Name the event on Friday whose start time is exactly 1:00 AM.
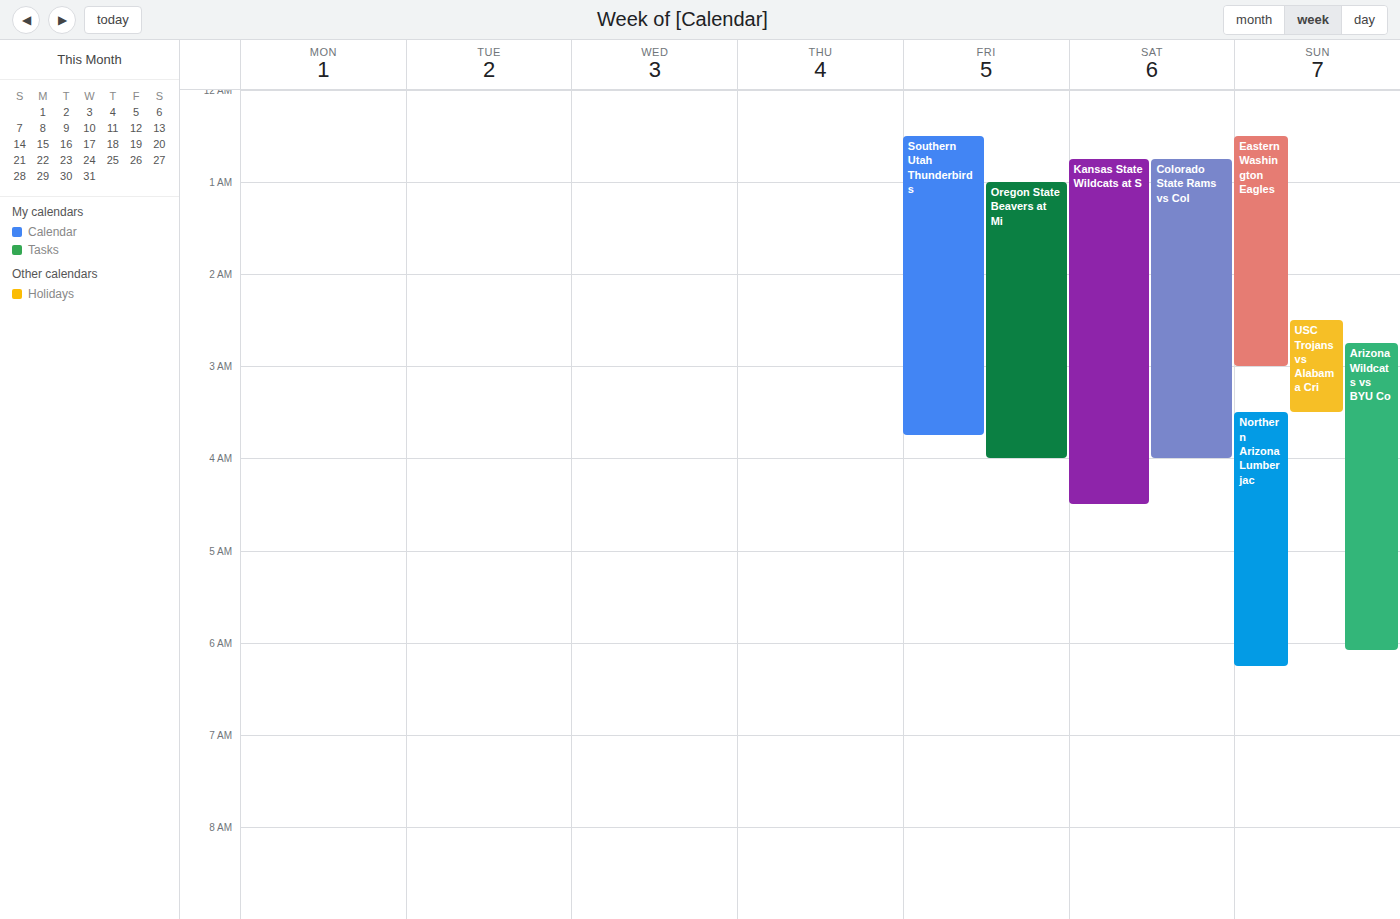
"Oregon State Beavers at Mi"